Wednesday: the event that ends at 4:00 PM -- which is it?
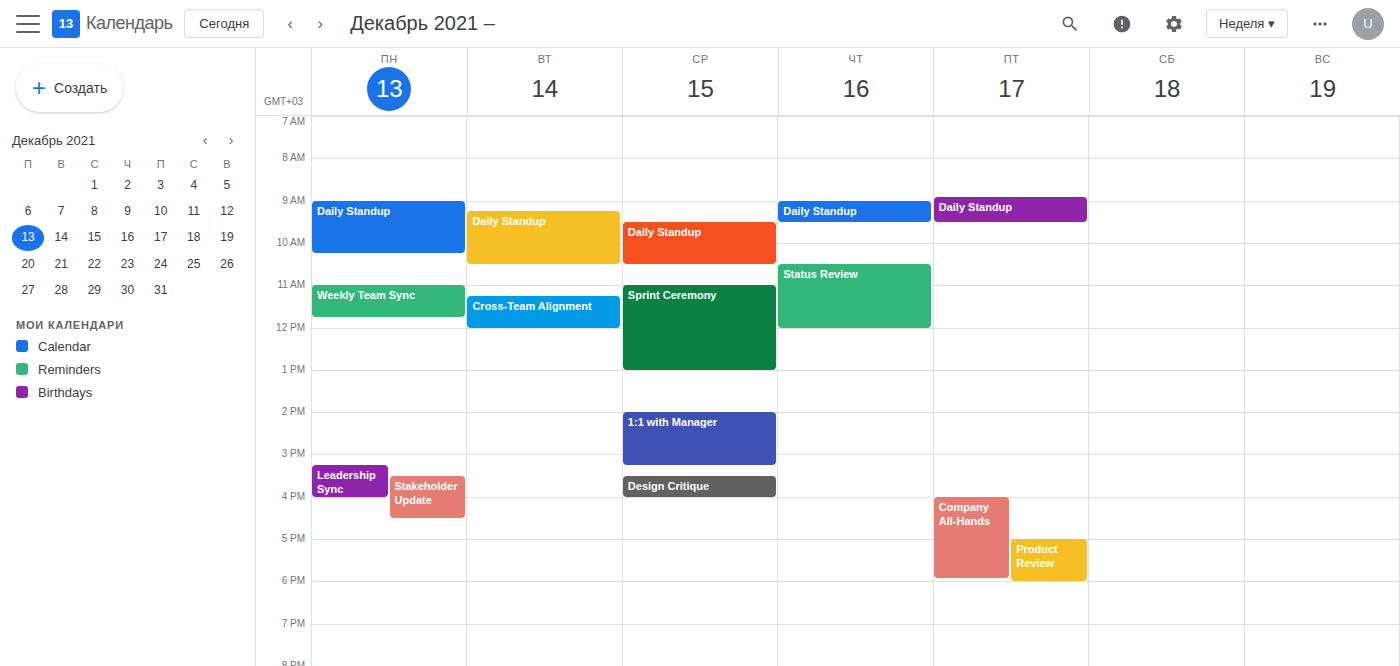
"Design Critique"